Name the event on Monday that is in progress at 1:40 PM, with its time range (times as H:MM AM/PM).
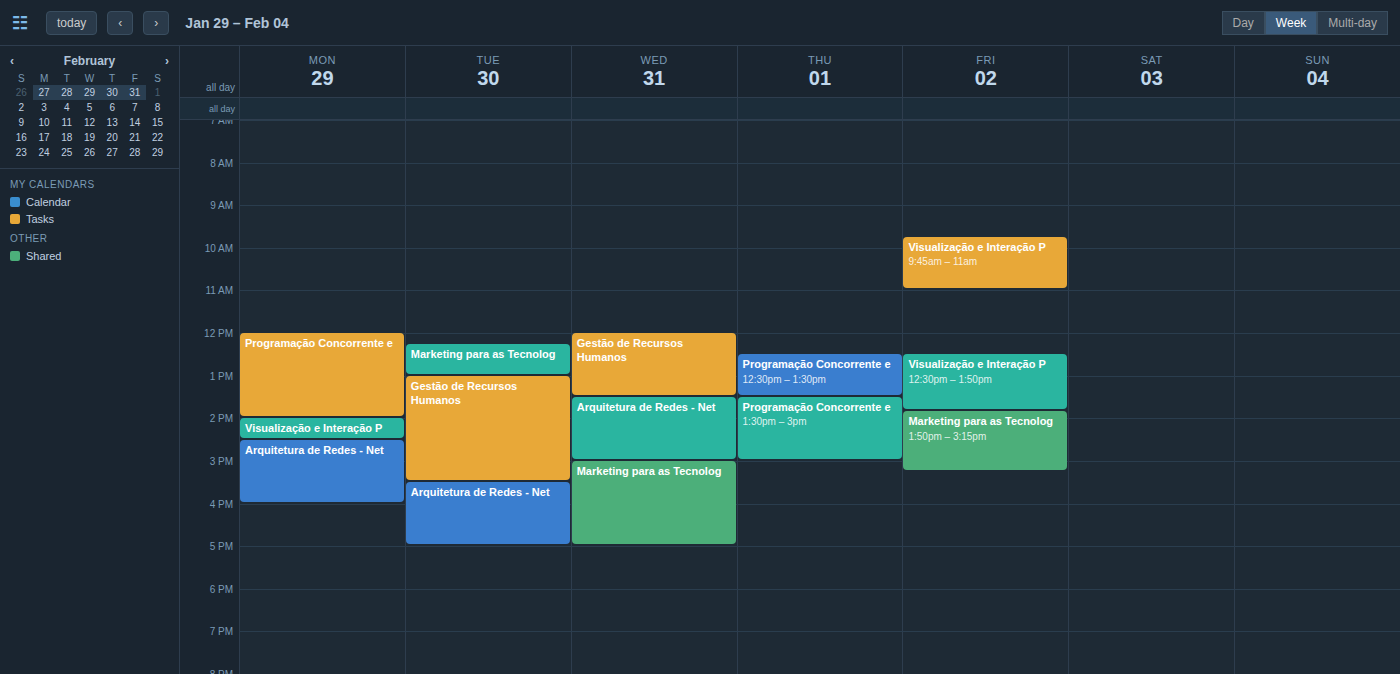
"Programação Concorrente e", 12:00 PM to 2:00 PM